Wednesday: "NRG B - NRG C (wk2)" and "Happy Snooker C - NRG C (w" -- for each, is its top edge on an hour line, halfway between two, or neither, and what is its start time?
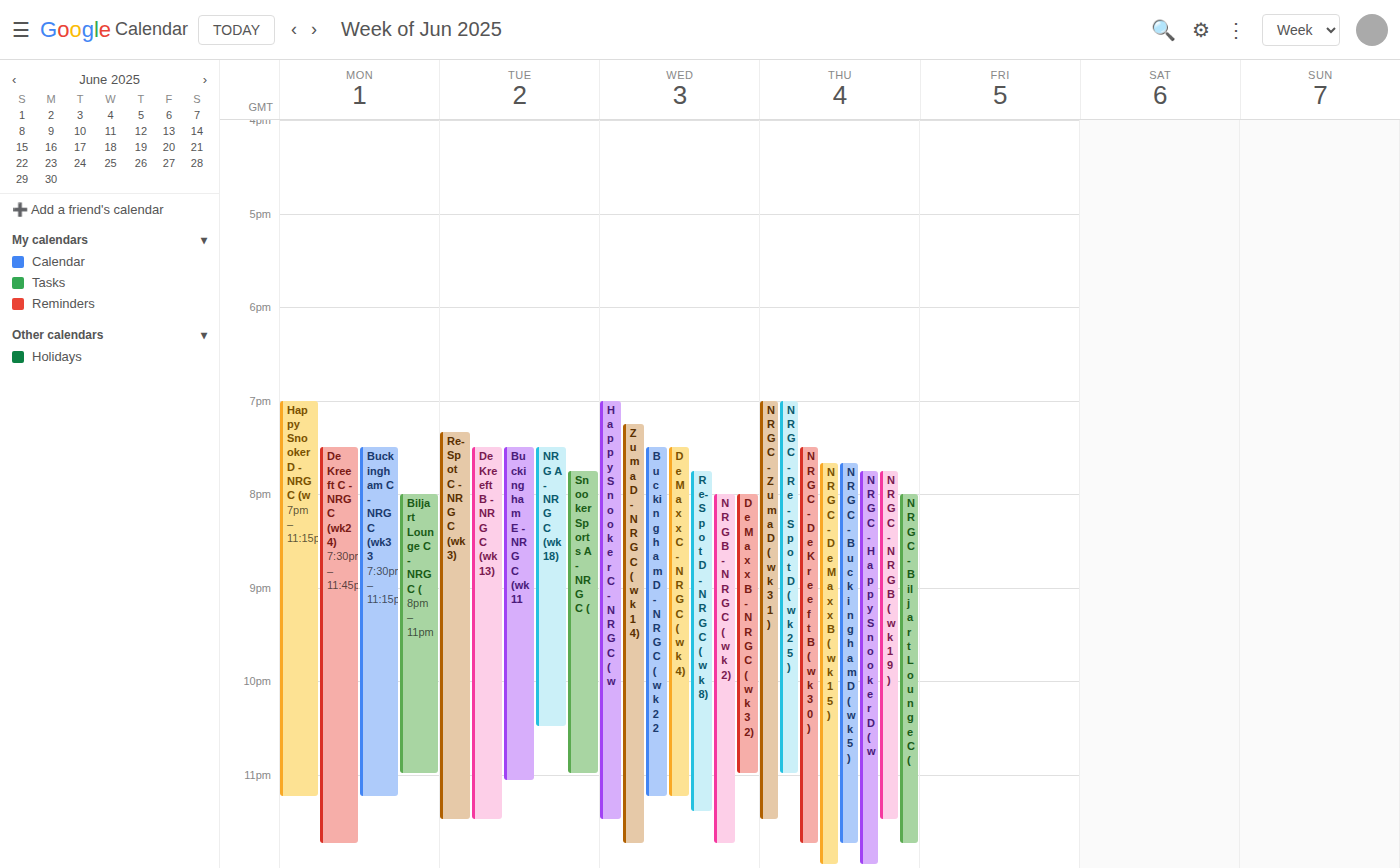
"NRG B - NRG C (wk2)": 8:00 PM, exactly on the 8 PM line. "Happy Snooker C - NRG C (w": 7:00 PM, exactly on the 7 PM line.